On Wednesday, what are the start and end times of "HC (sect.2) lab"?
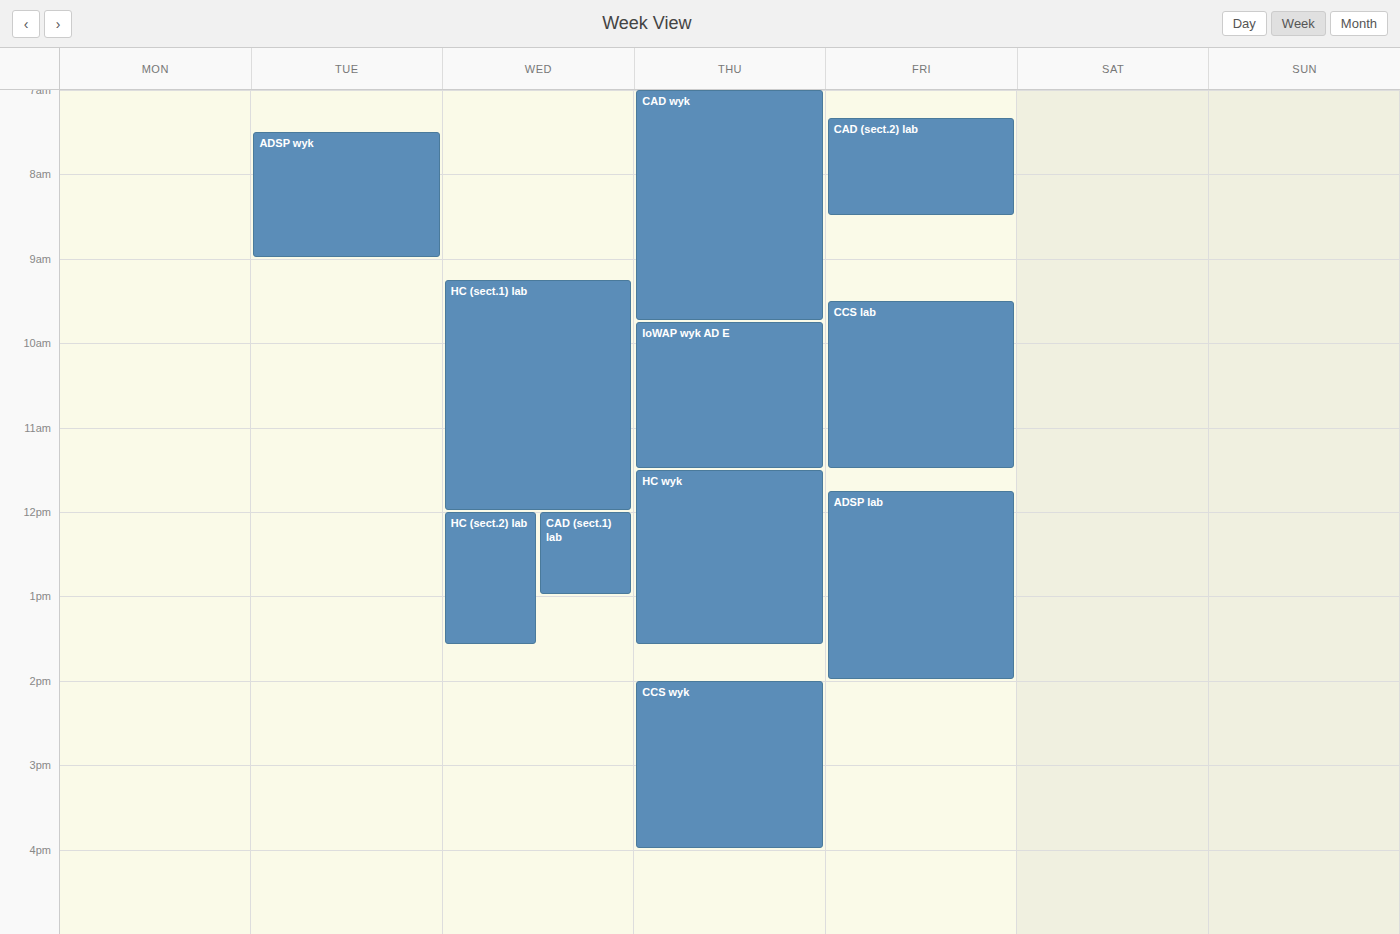
12:00 PM to 1:35 PM